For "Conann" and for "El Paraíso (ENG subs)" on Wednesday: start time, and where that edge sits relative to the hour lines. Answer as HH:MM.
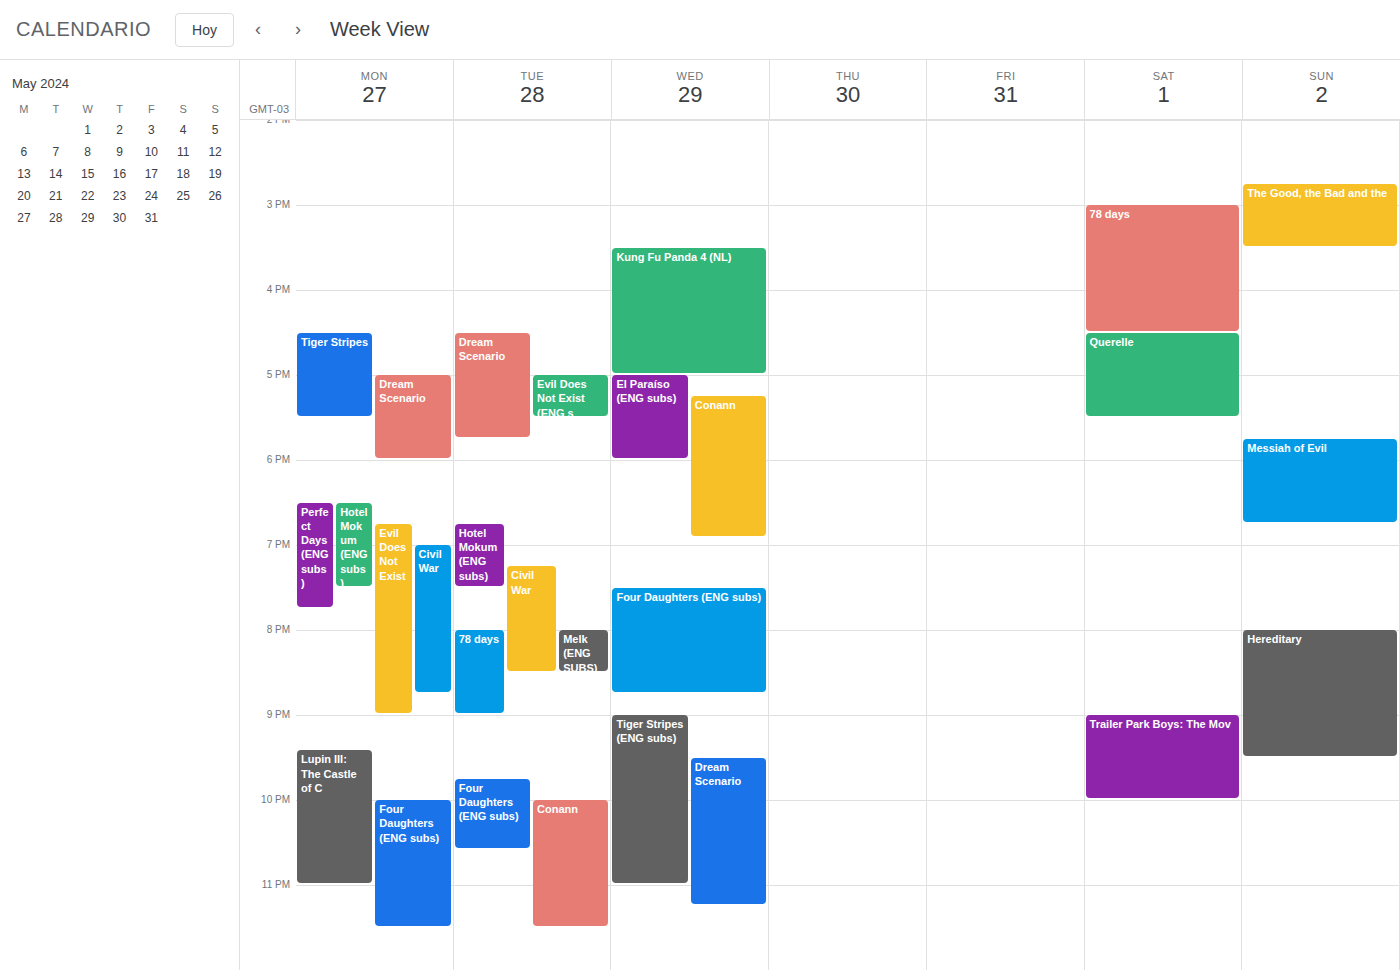
"Conann": 17:15, neither: a quarter of the way from the 17:00 line to the 18:00 line. "El Paraíso (ENG subs)": 17:00, exactly on the 17:00 line.